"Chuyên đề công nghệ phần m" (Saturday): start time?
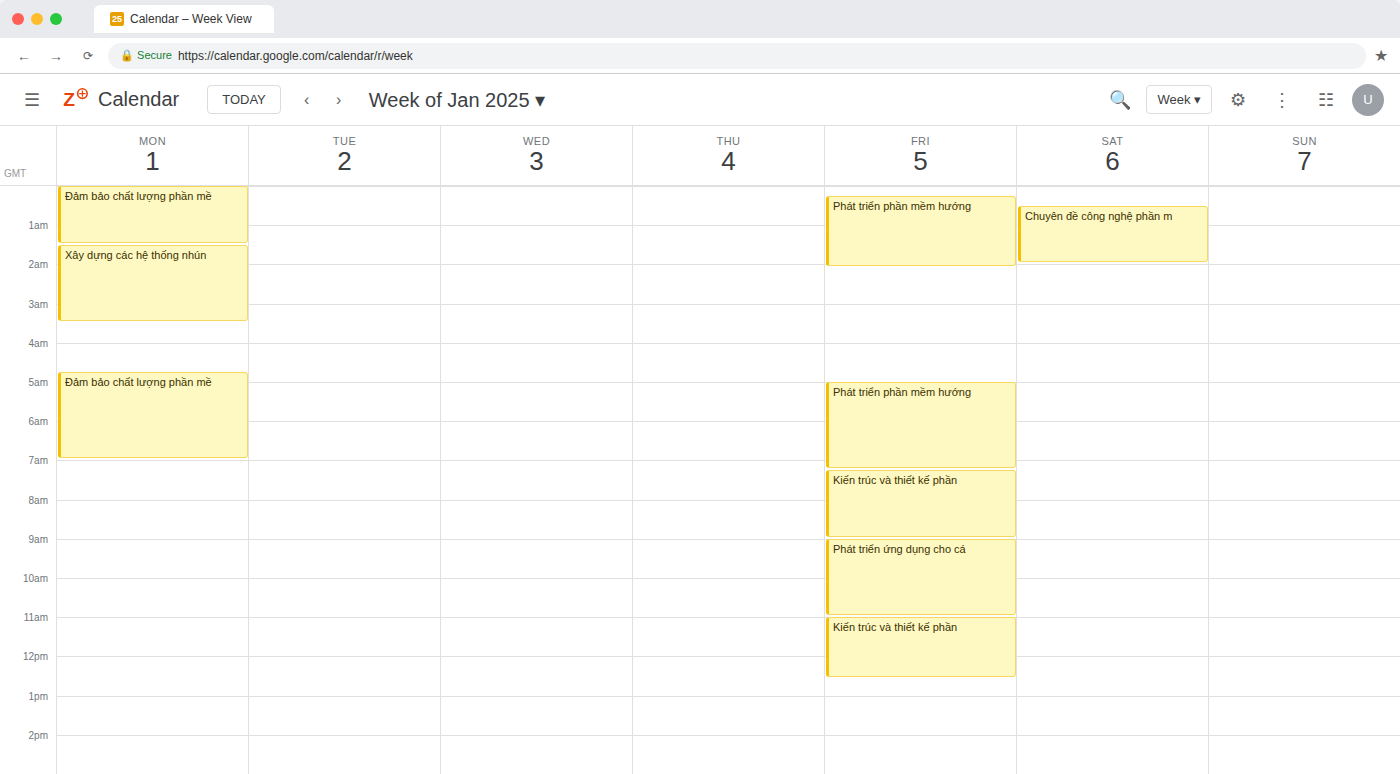
12:30 AM